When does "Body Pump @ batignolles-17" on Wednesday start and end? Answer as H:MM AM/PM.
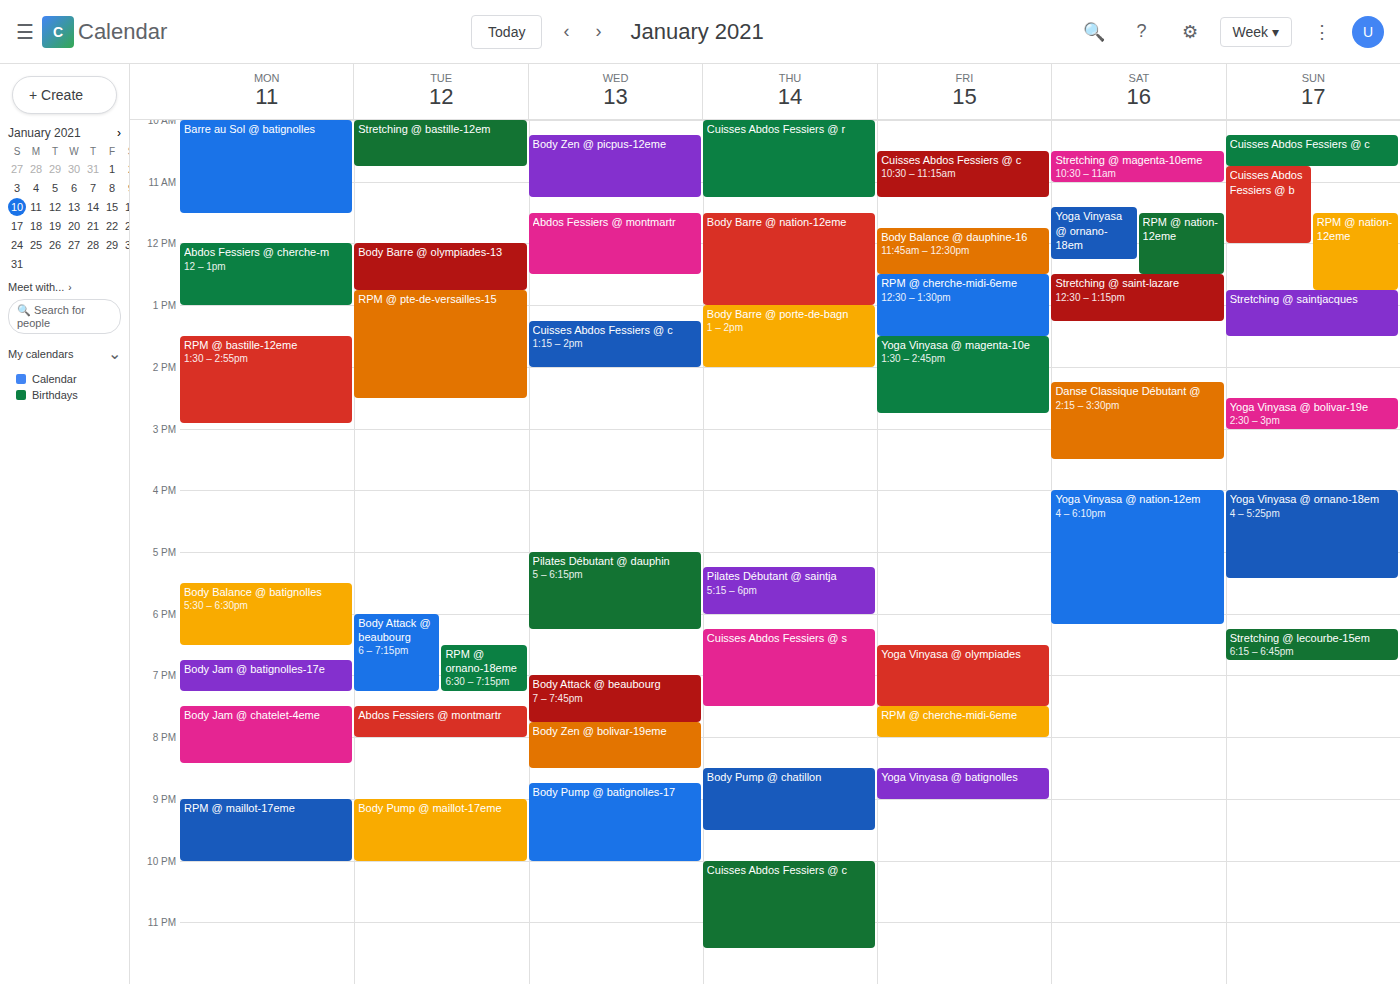
8:45 PM to 10:00 PM